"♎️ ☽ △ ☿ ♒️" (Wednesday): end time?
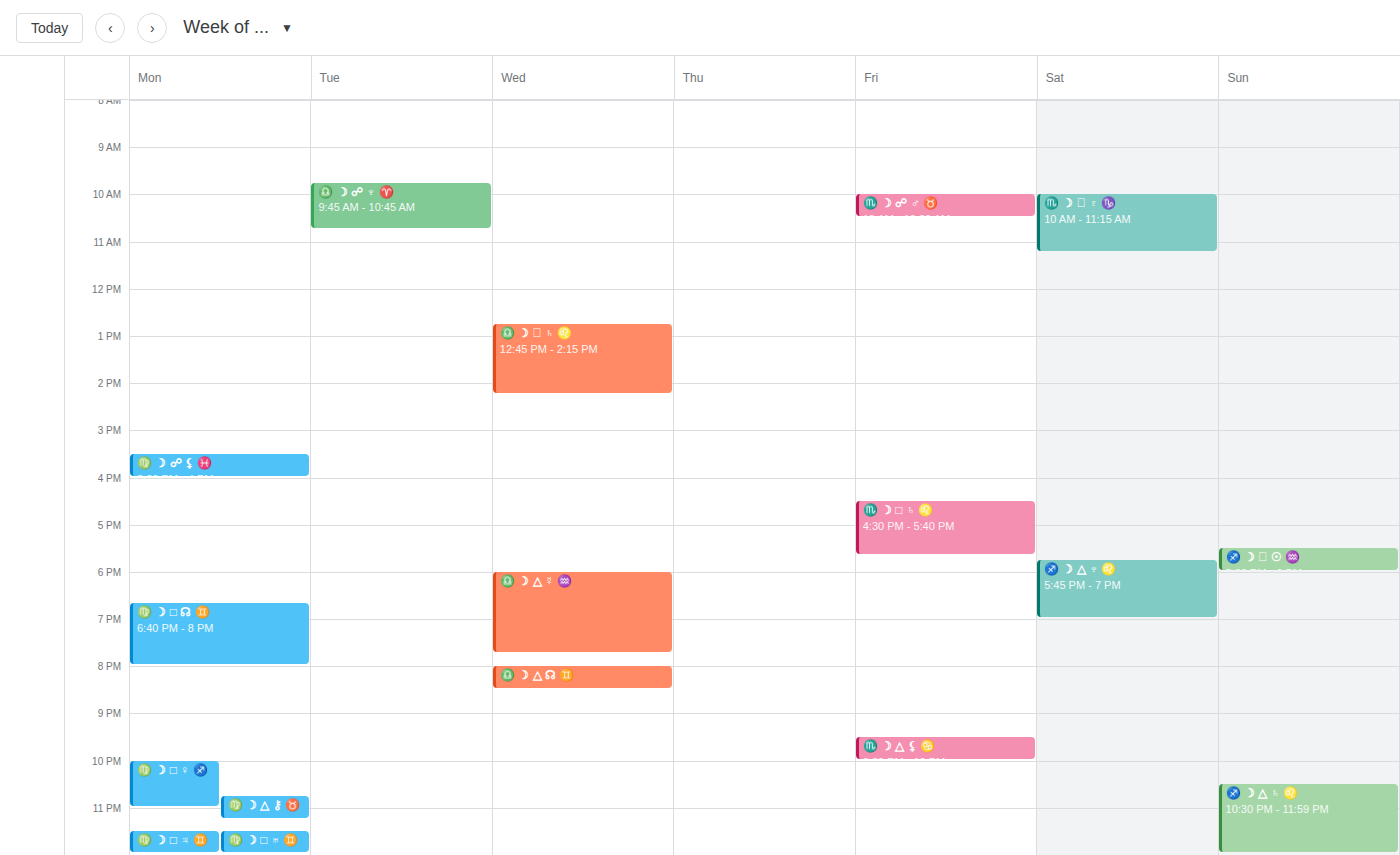
7:45 PM